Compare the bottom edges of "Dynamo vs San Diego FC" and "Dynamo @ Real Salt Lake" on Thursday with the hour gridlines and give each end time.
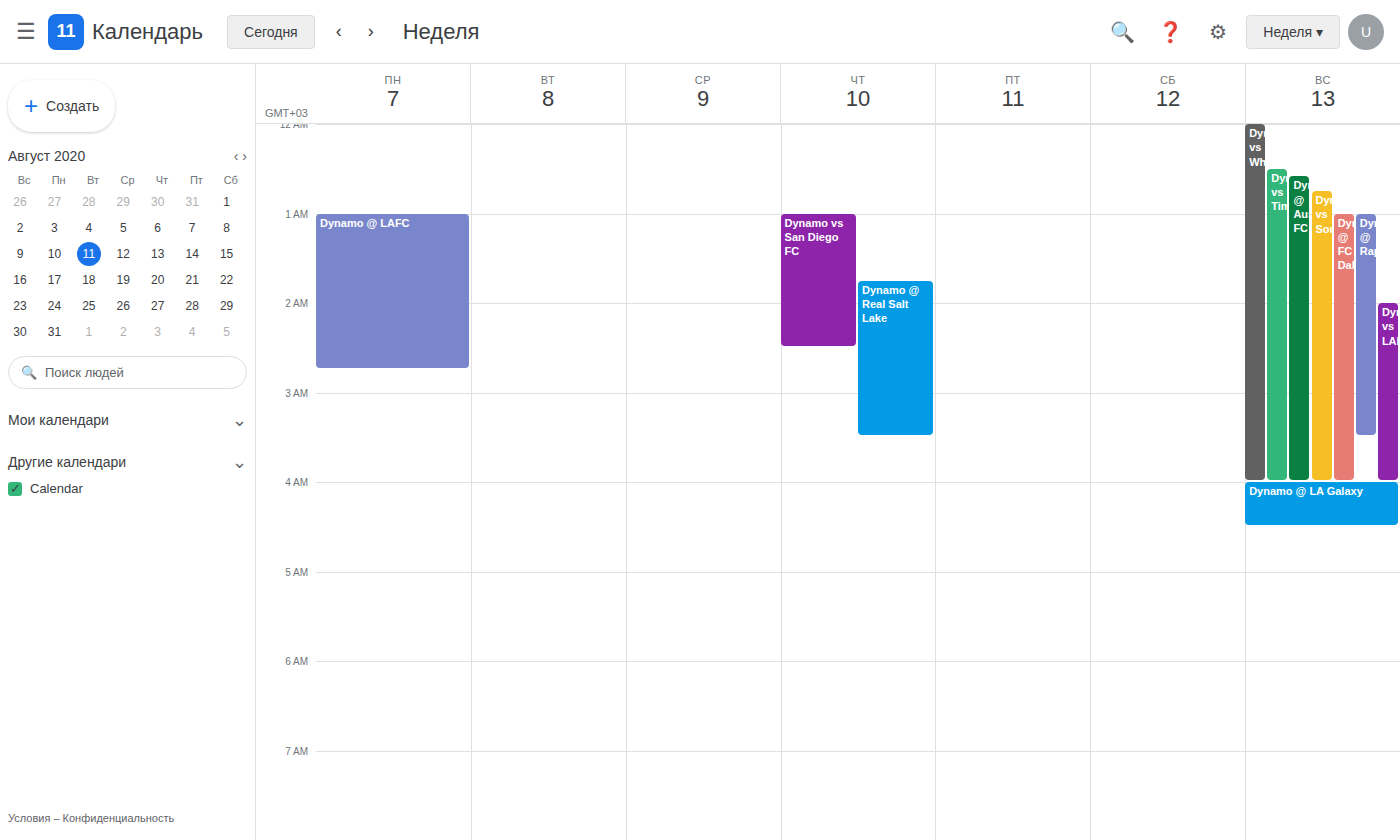
"Dynamo vs San Diego FC": 2:30 AM, halfway between the 2 AM and 3 AM lines. "Dynamo @ Real Salt Lake": 3:30 AM, halfway between the 3 AM and 4 AM lines.